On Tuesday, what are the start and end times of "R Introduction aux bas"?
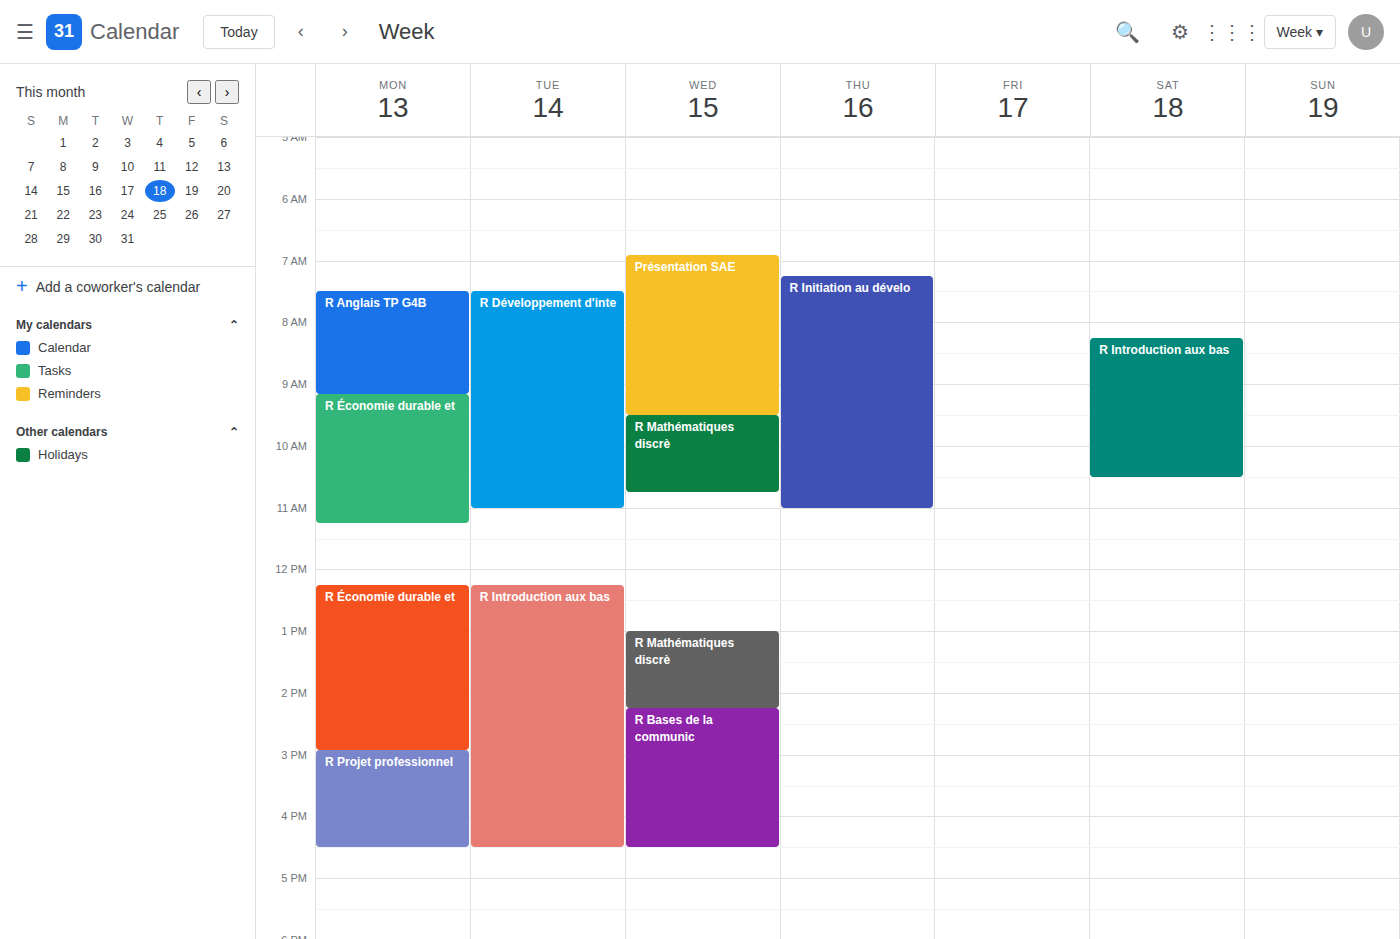
12:15 PM to 4:30 PM